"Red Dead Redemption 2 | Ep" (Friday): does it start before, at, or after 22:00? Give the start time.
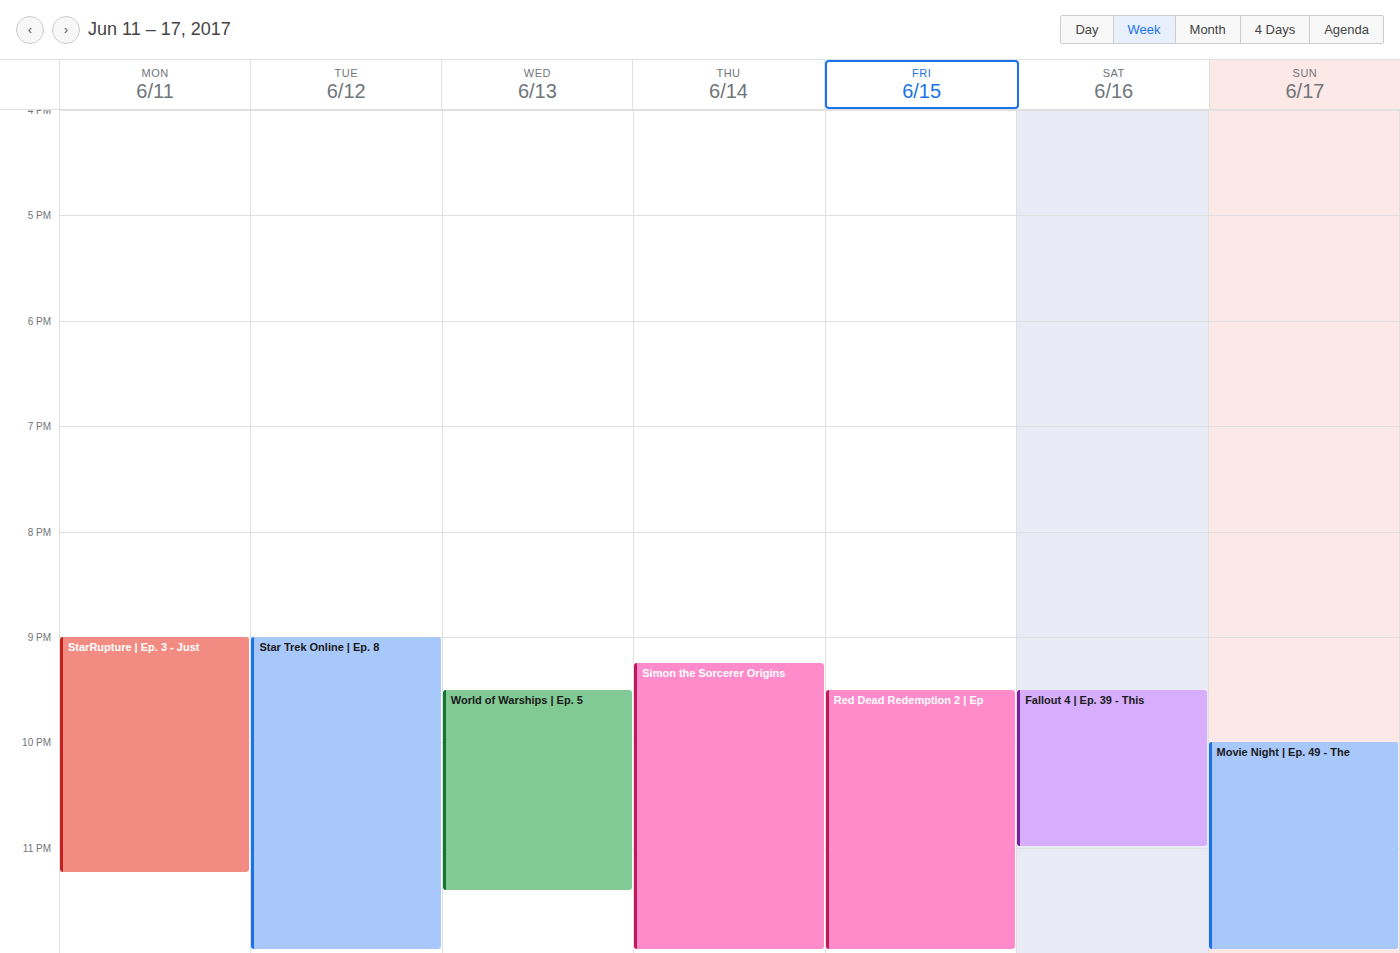
21:30 -- before 22:00, 30 minutes above the 22:00 line.